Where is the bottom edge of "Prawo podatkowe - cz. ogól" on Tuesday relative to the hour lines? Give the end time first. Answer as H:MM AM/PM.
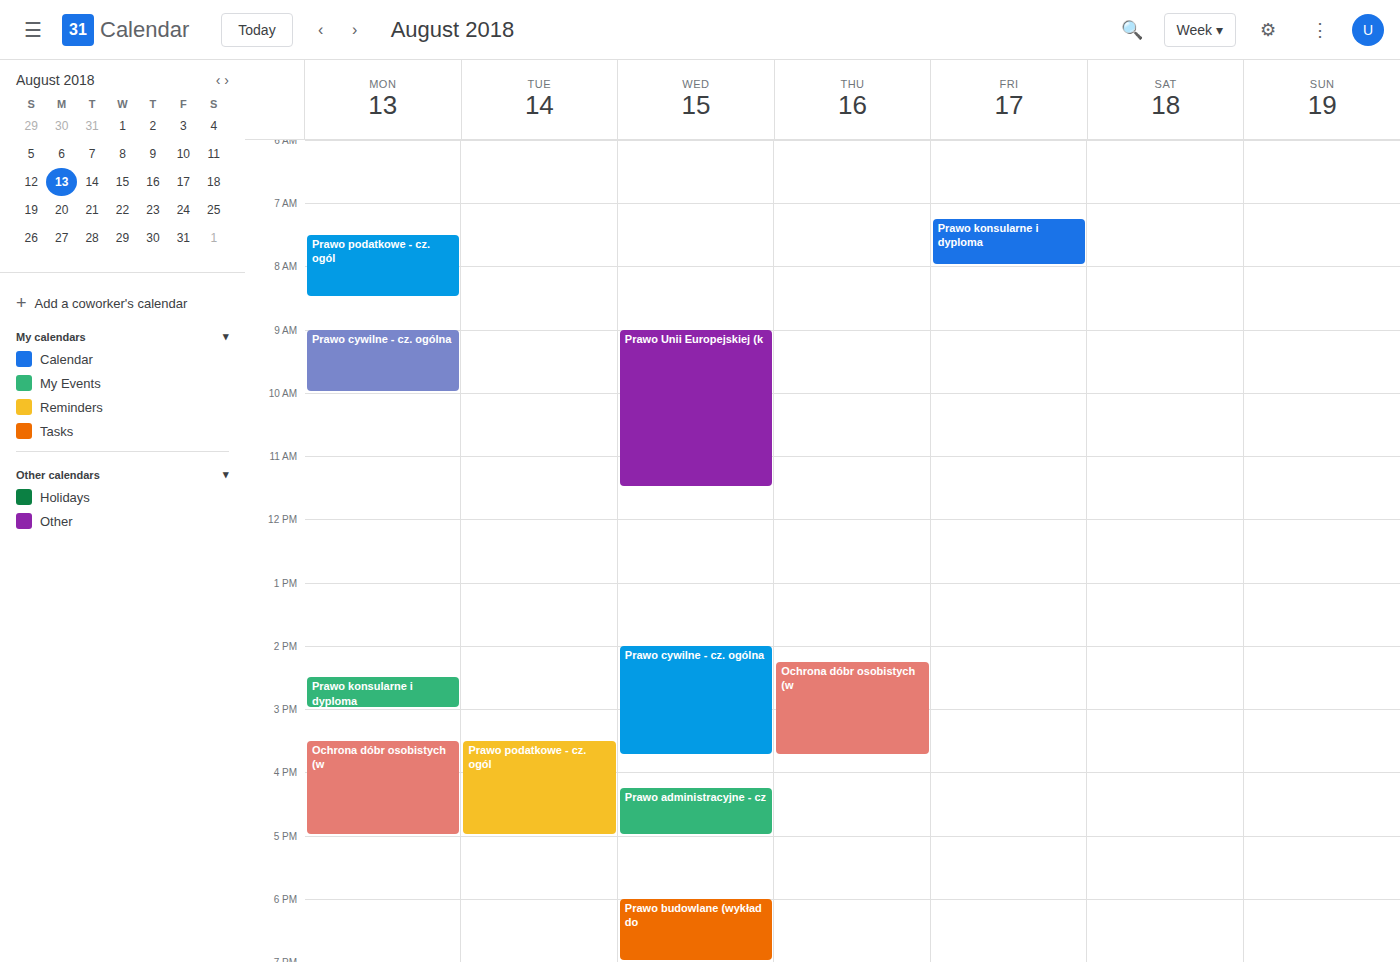
5:00 PM -- exactly on the 5 PM line.